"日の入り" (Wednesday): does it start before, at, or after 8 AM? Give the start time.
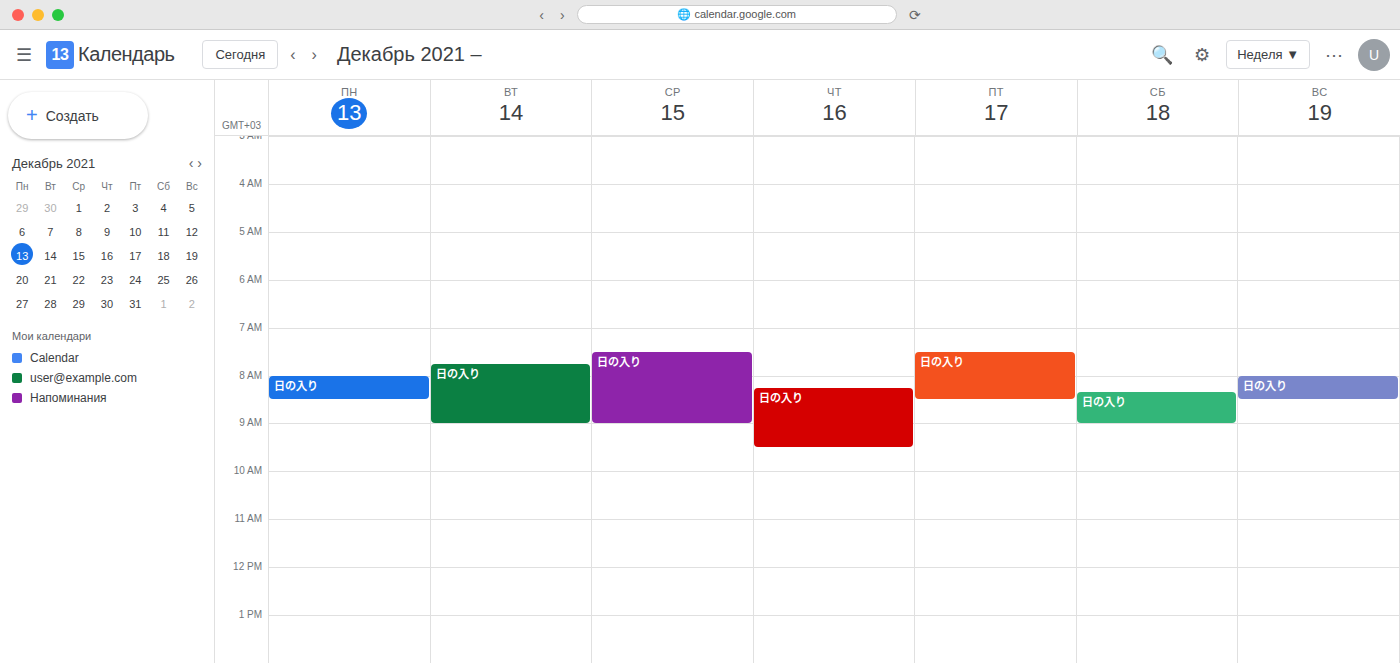
7:30 AM -- before 8 AM, 30 minutes above the 8 AM line.